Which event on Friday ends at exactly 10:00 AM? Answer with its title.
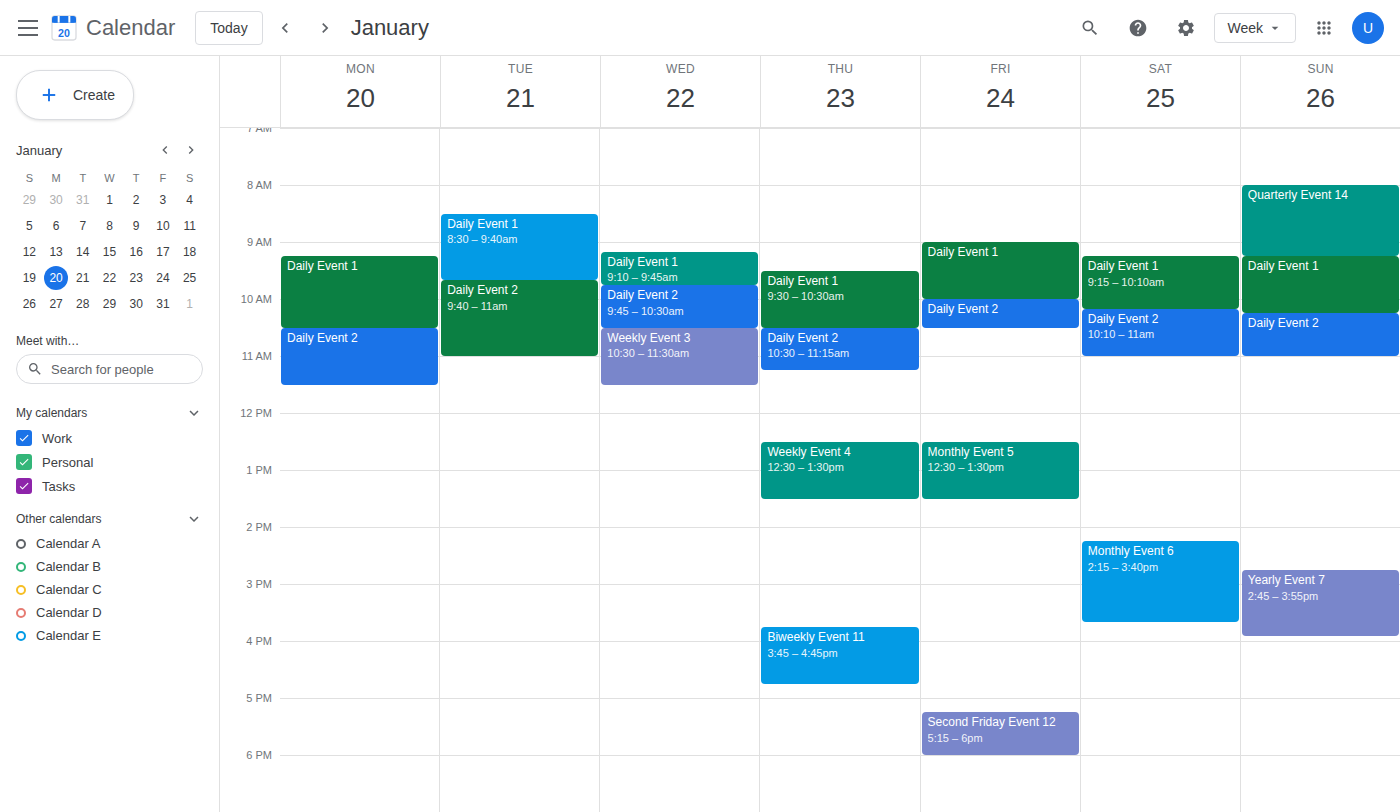
"Daily Event 1"